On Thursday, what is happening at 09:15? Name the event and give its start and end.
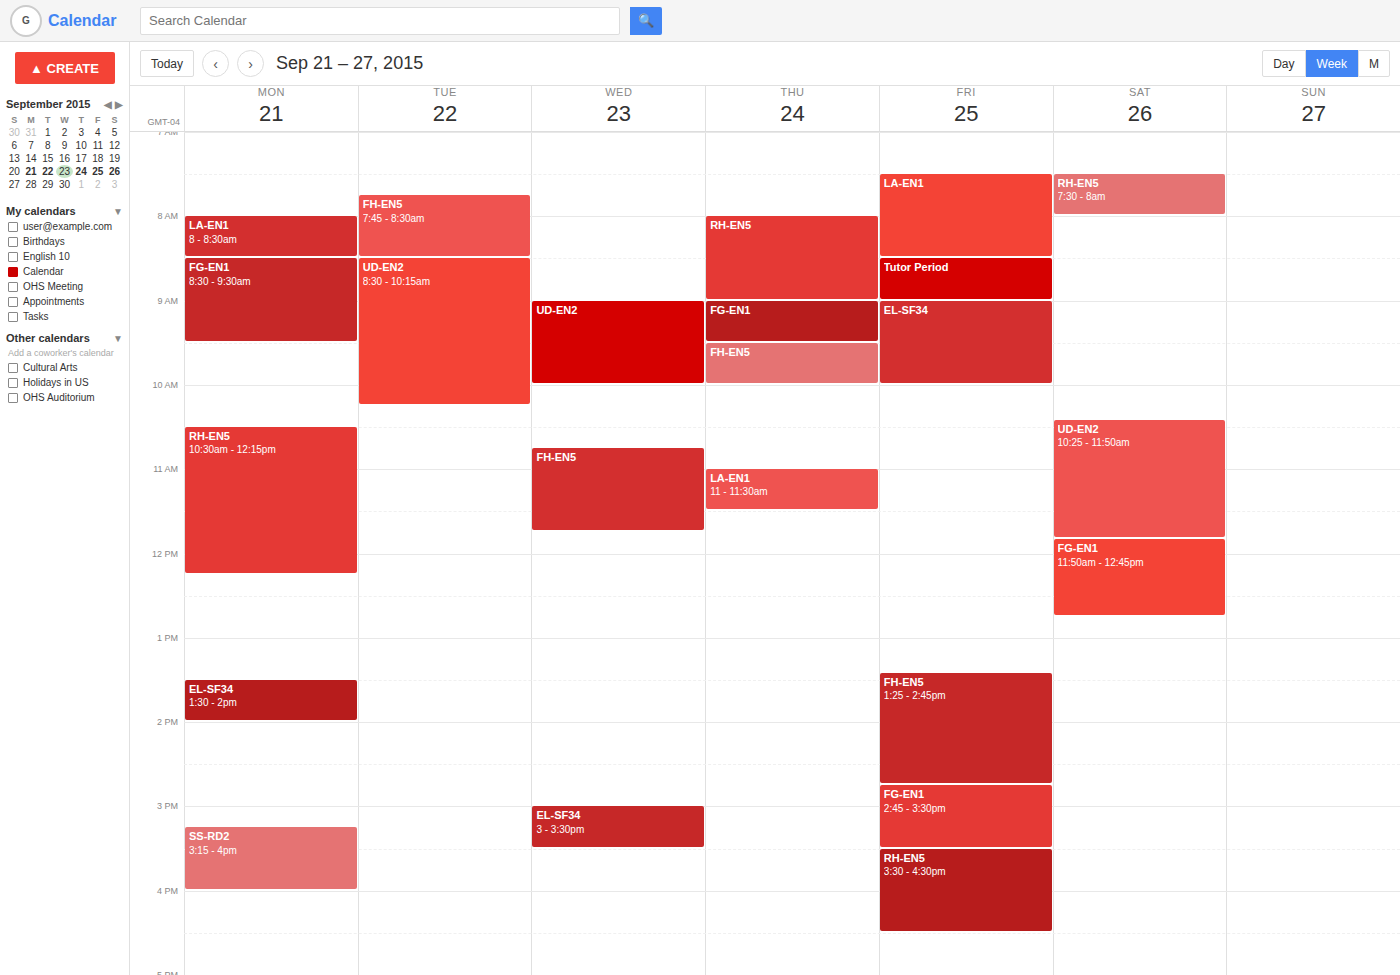
"FG-EN1", 09:00 to 09:30